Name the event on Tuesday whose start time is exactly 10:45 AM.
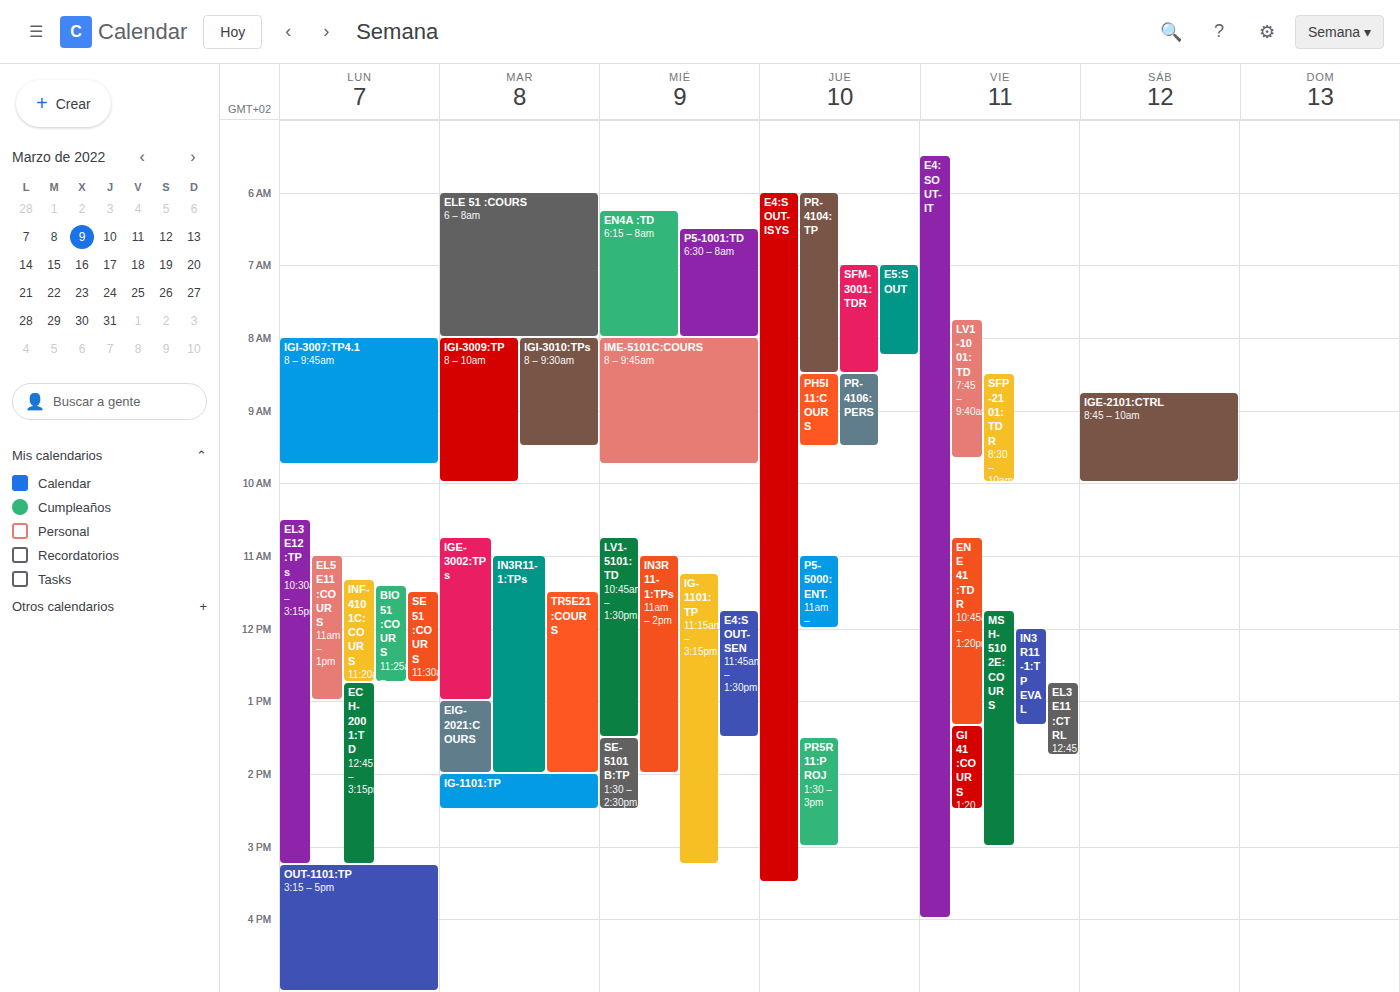
"IGE-3002:TPs"